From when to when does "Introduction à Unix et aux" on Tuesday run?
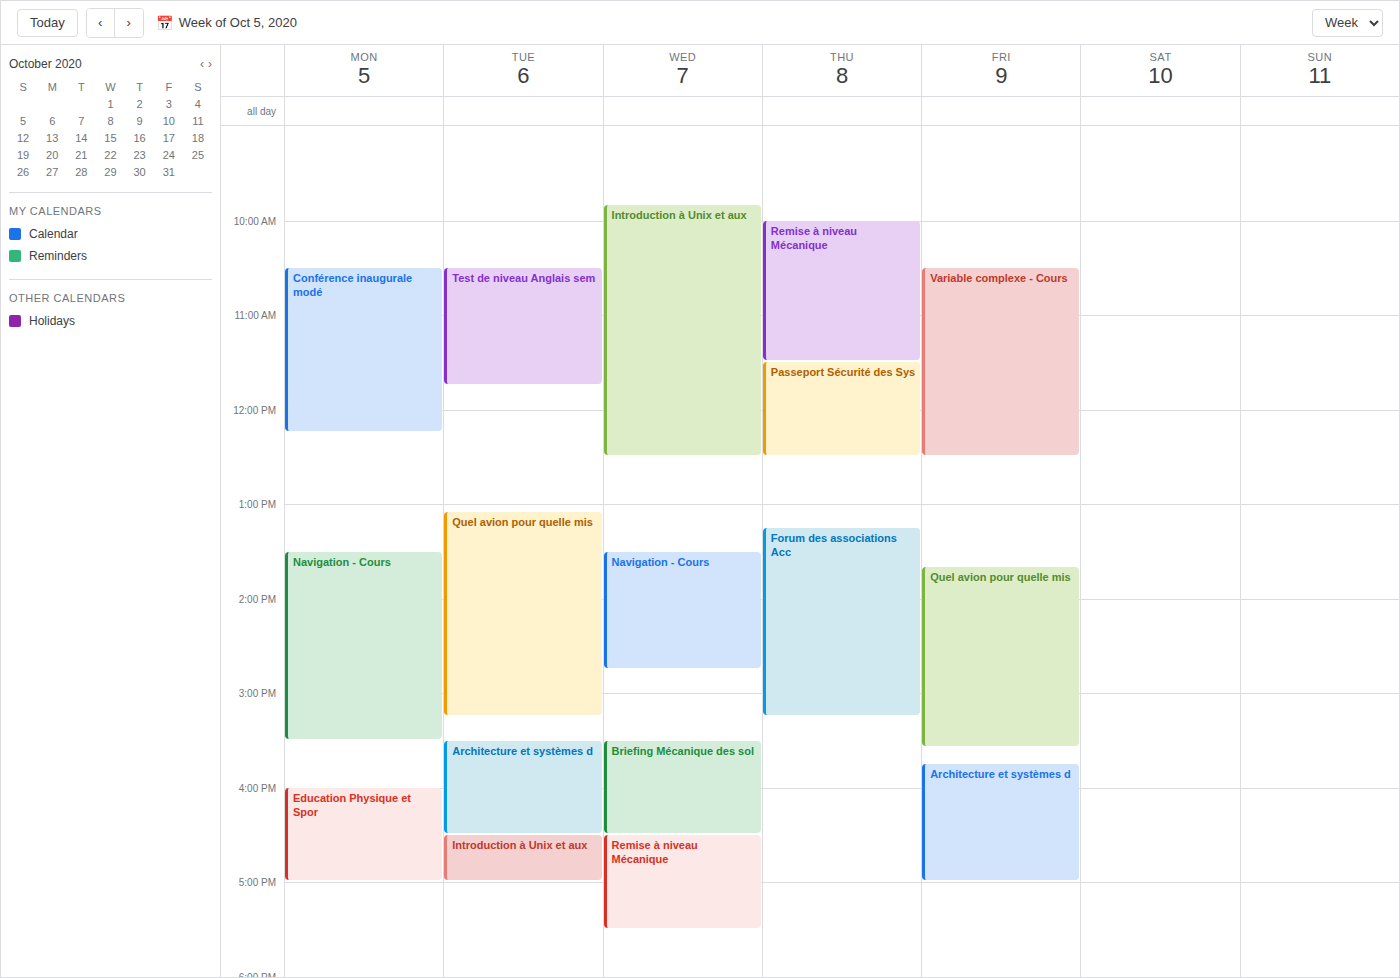
4:30 PM to 5:00 PM